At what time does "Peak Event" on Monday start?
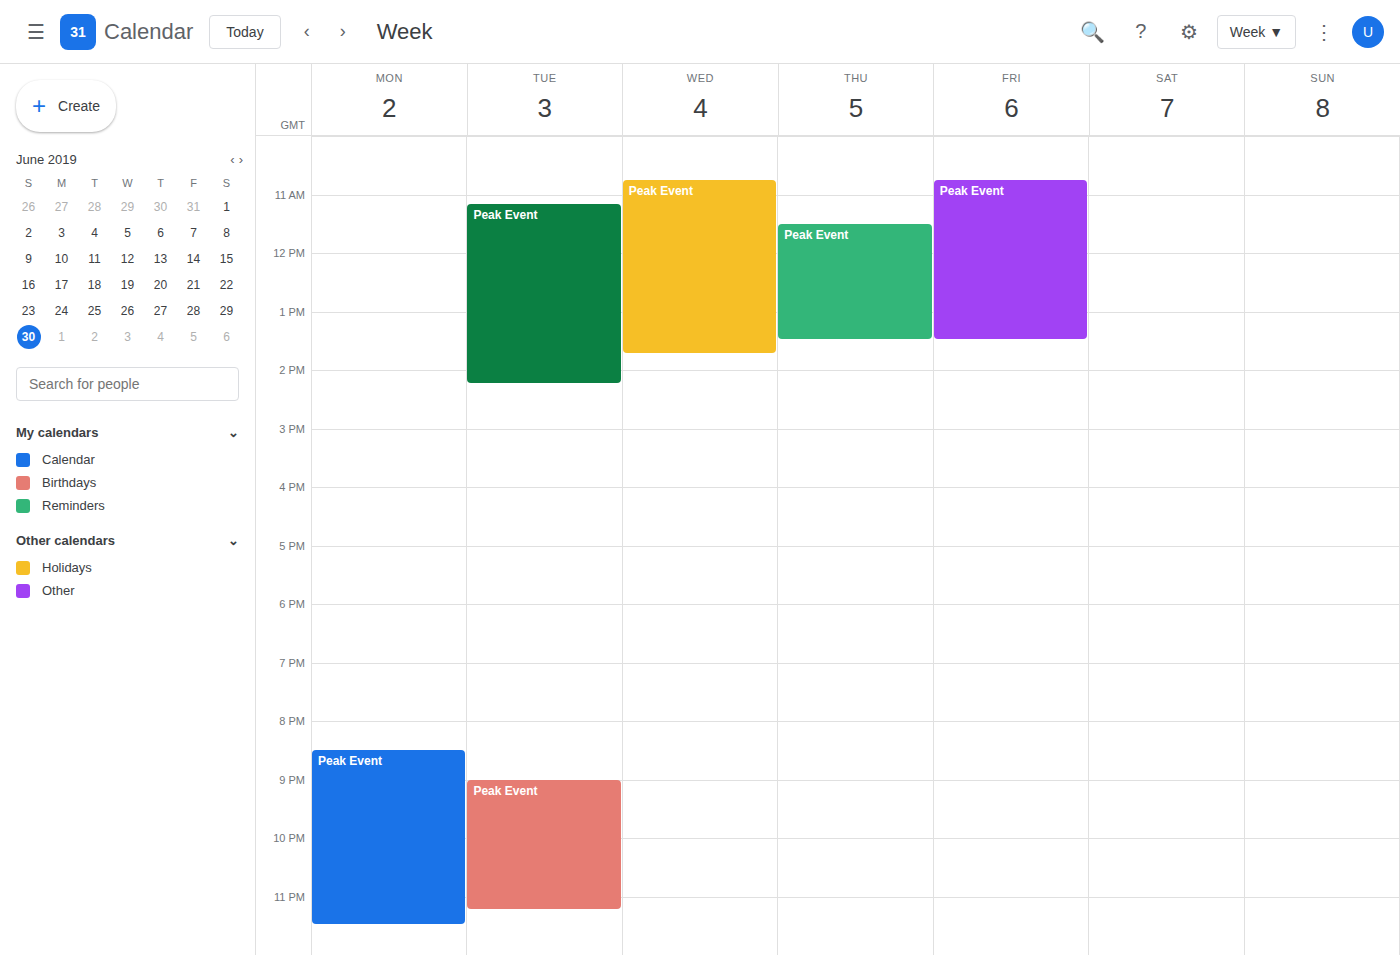
8:30 PM